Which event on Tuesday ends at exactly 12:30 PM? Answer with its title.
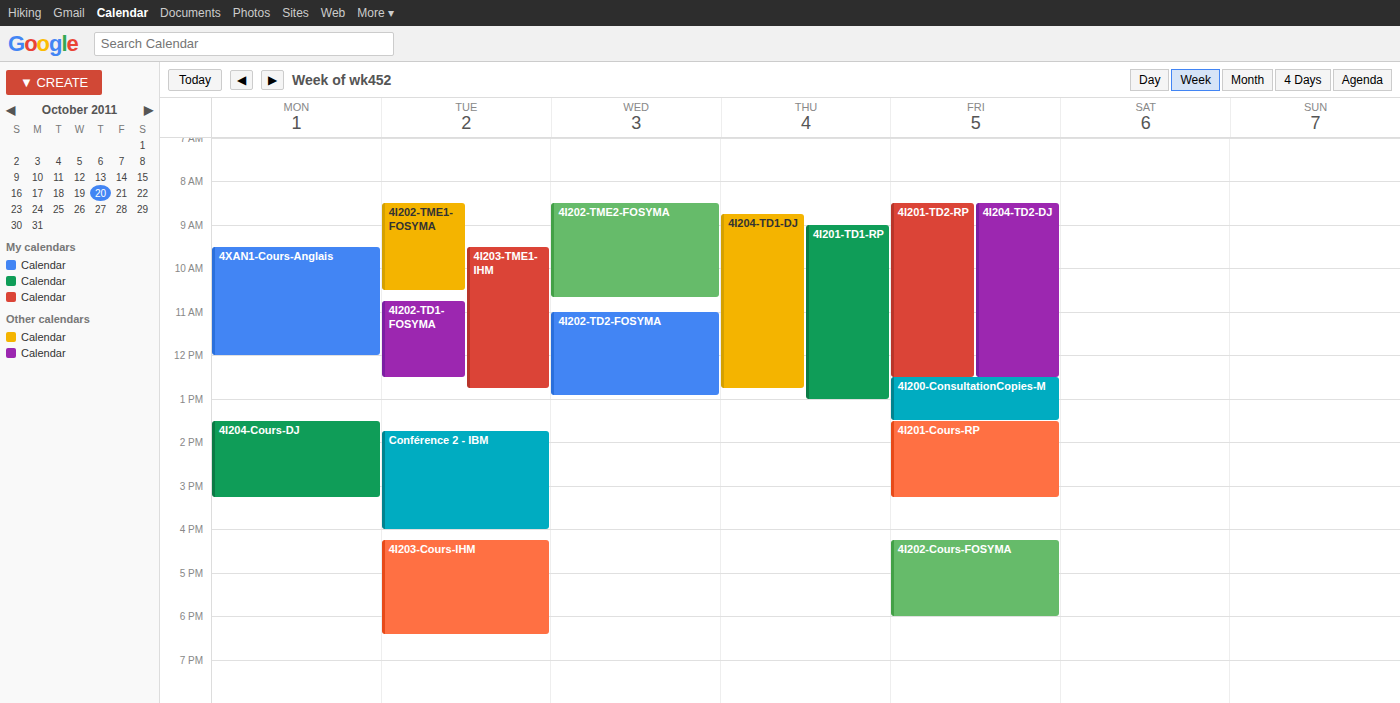
"4I202-TD1-FOSYMA"